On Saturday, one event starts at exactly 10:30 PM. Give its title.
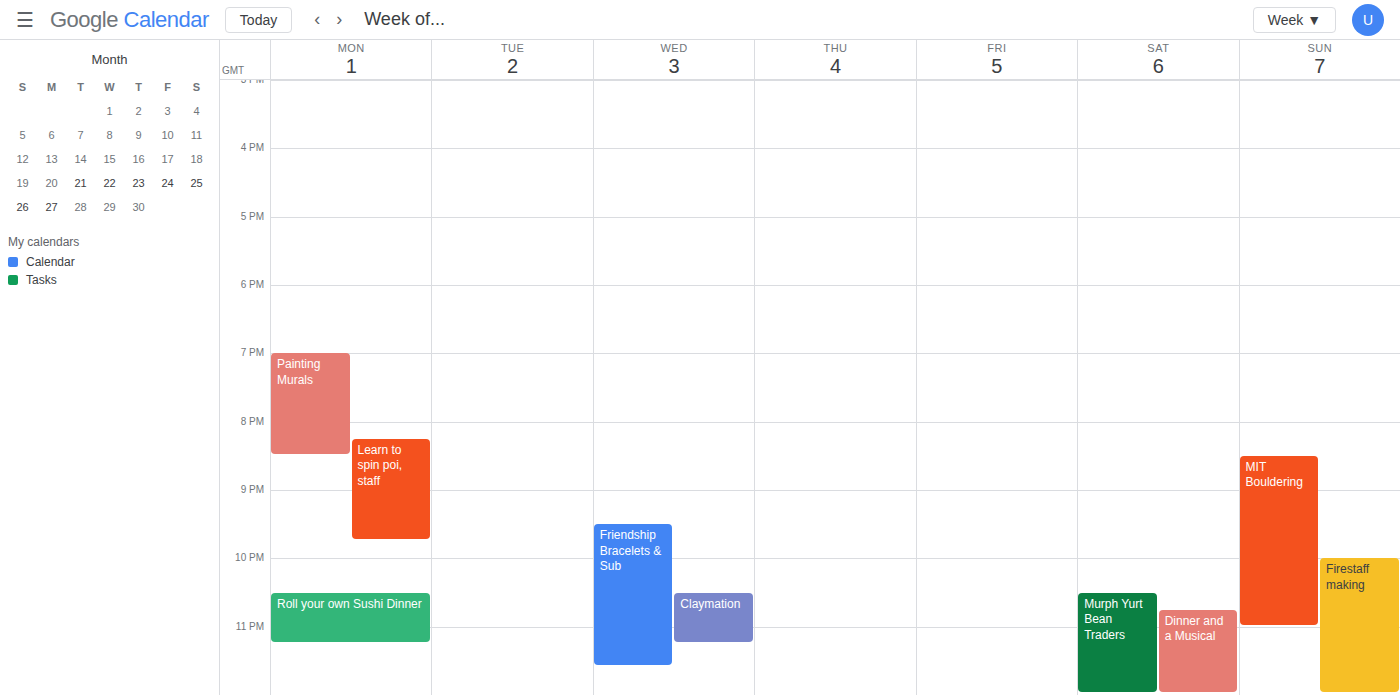
"Murph Yurt Bean Traders"